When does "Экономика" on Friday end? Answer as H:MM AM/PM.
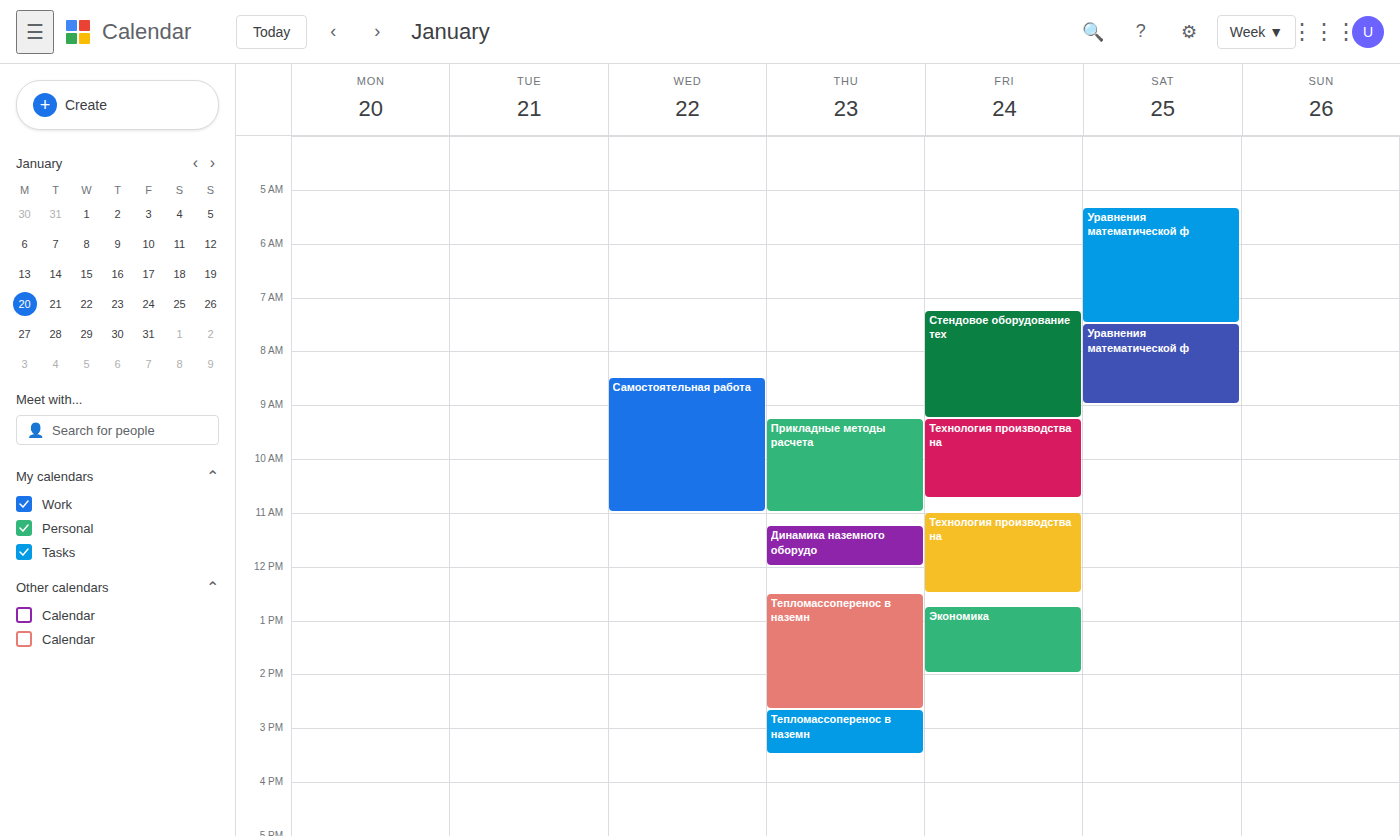
2:00 PM